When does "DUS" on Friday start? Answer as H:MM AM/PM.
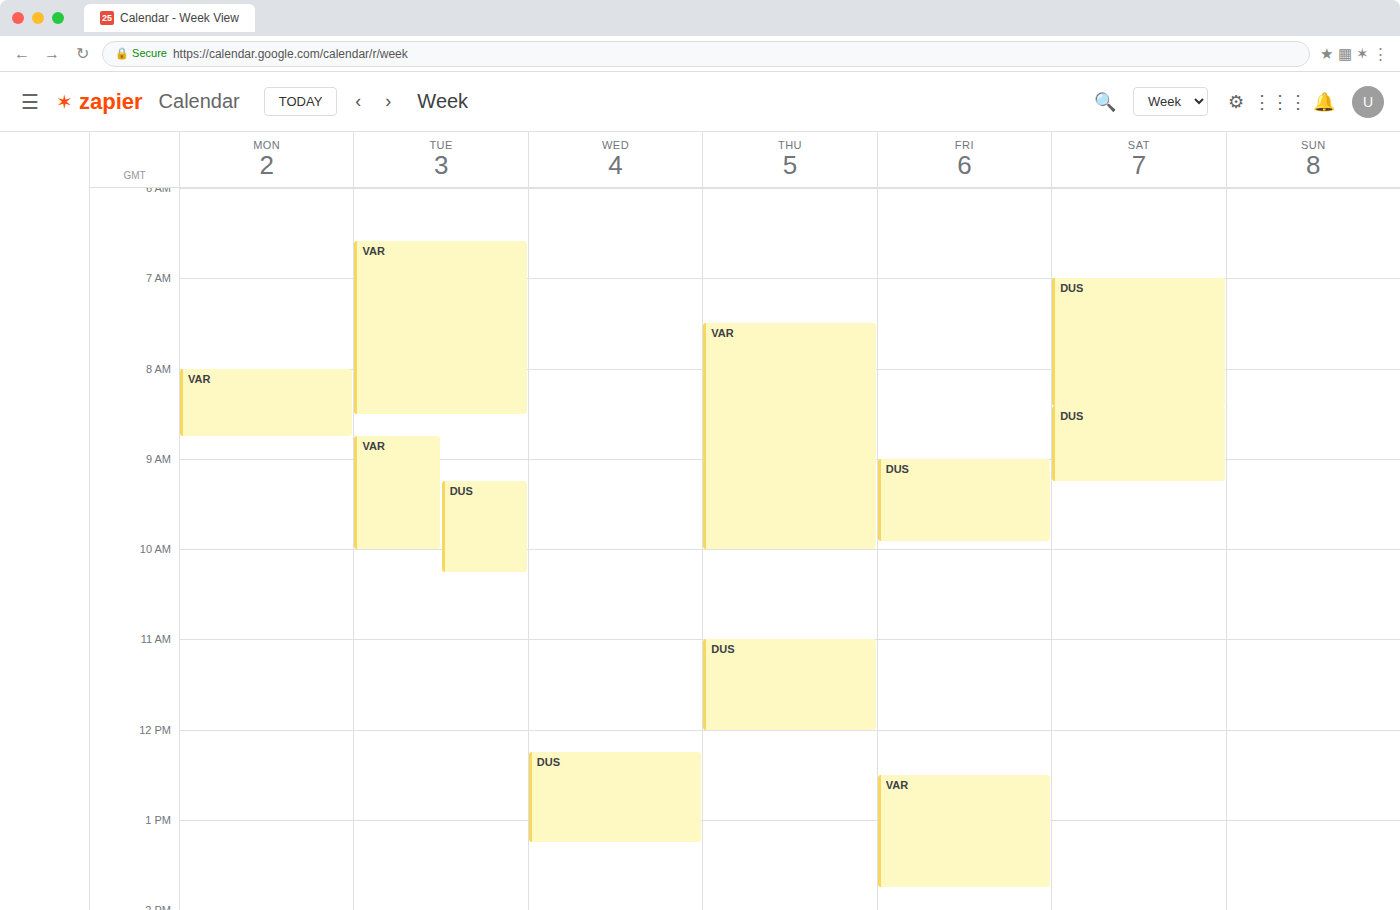
9:00 AM